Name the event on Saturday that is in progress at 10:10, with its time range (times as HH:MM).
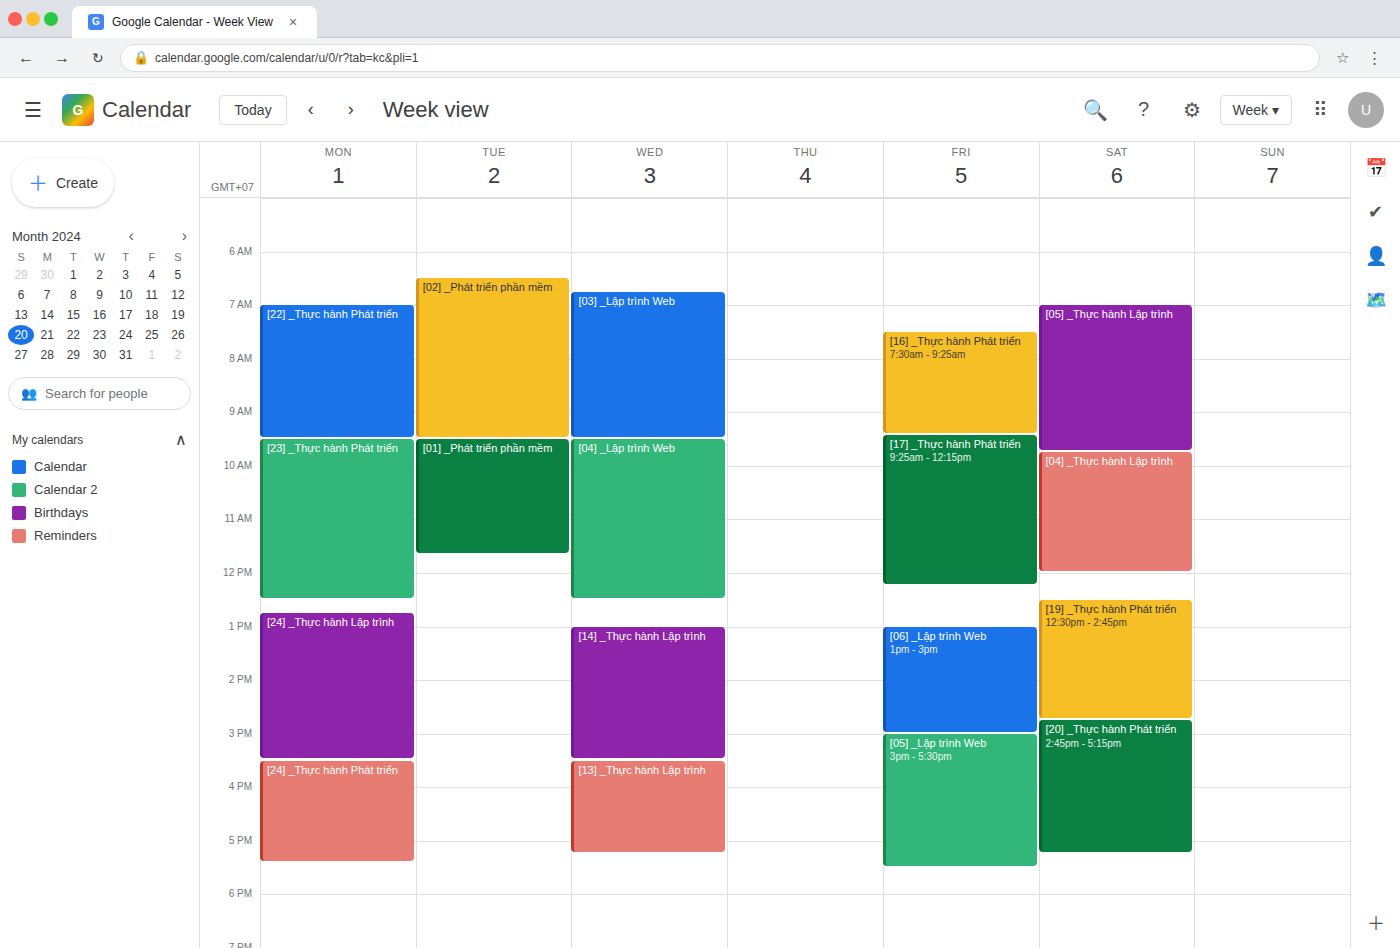
"[04] _Thực hành Lập trình", 09:45 to 12:00